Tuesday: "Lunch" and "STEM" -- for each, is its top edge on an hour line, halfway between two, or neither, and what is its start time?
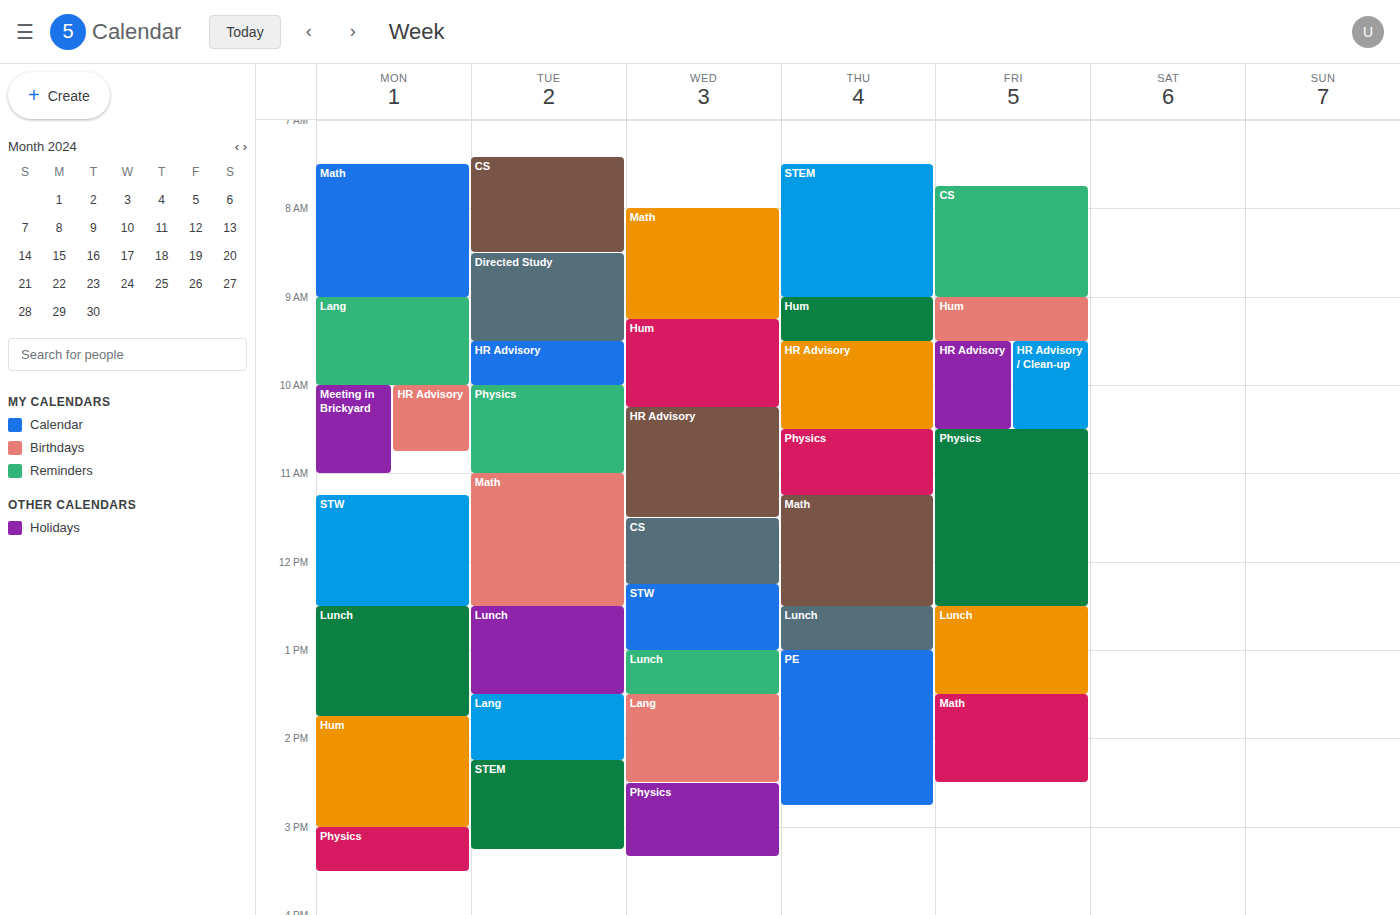
"Lunch": 12:30 PM, halfway between the 12 PM and 1 PM lines. "STEM": 2:15 PM, neither: a quarter of the way from the 2 PM line to the 3 PM line.